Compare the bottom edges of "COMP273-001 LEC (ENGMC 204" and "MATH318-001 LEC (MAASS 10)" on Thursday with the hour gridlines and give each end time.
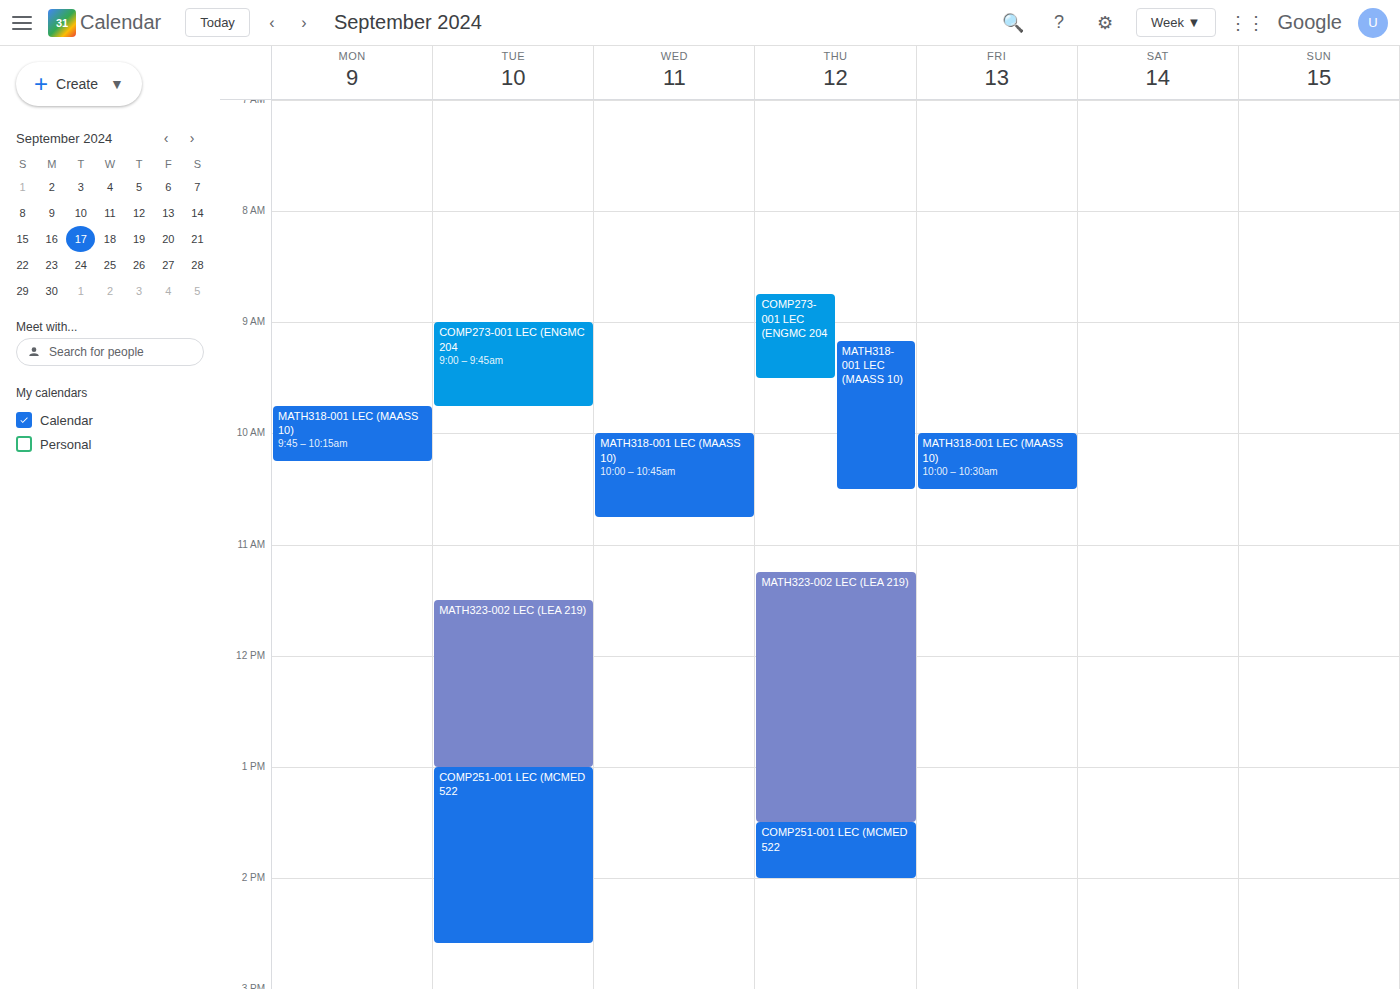
"COMP273-001 LEC (ENGMC 204": 09:30, halfway between the 09:00 and 10:00 lines. "MATH318-001 LEC (MAASS 10)": 10:30, halfway between the 10:00 and 11:00 lines.